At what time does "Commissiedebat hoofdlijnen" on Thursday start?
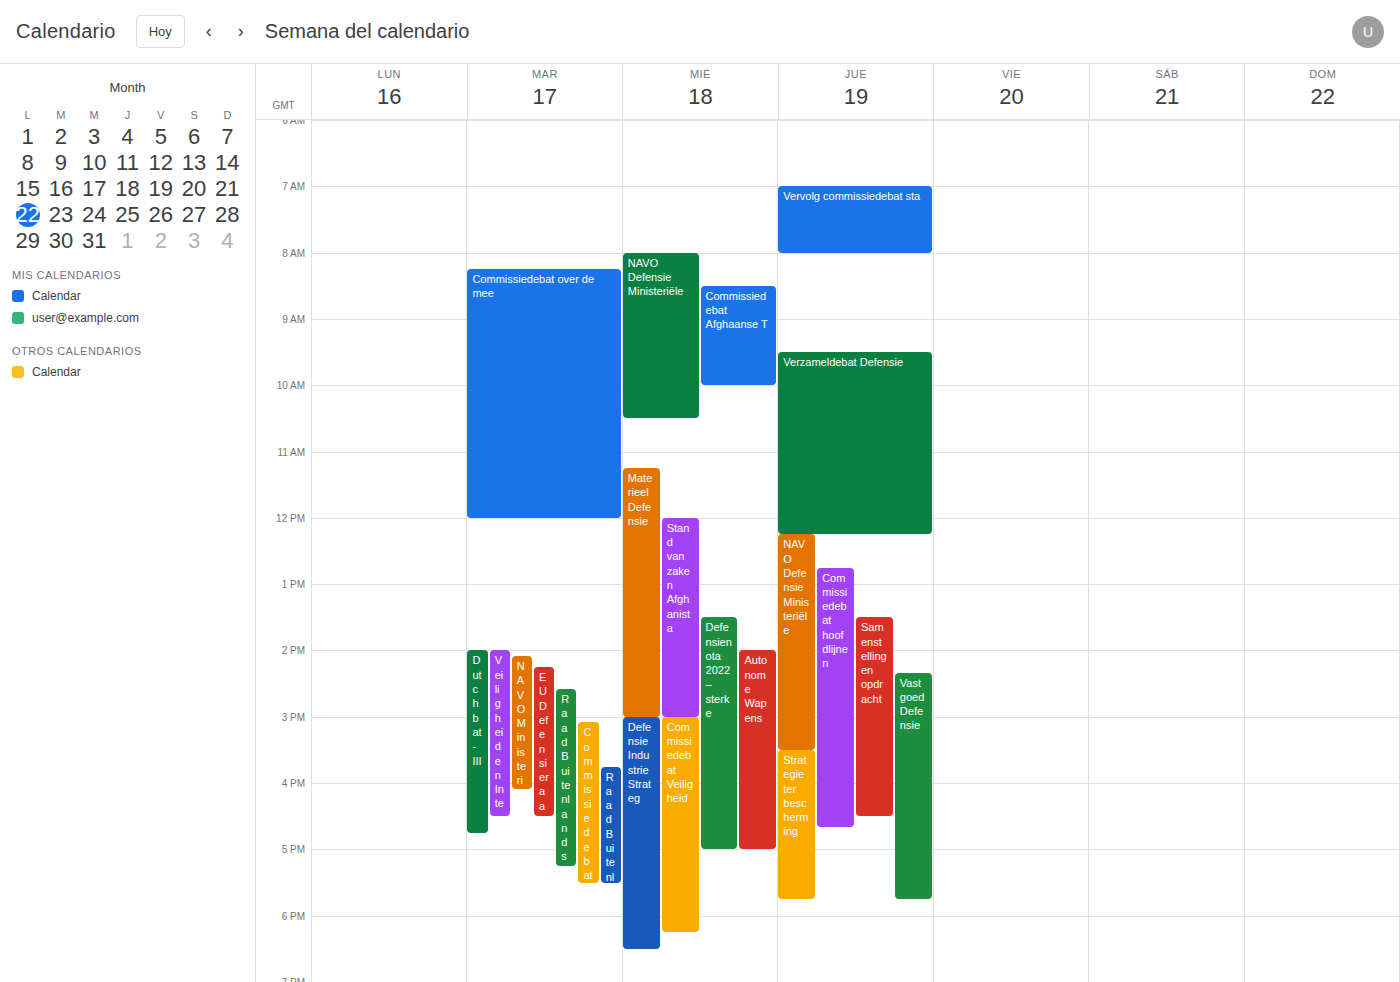
12:45 PM